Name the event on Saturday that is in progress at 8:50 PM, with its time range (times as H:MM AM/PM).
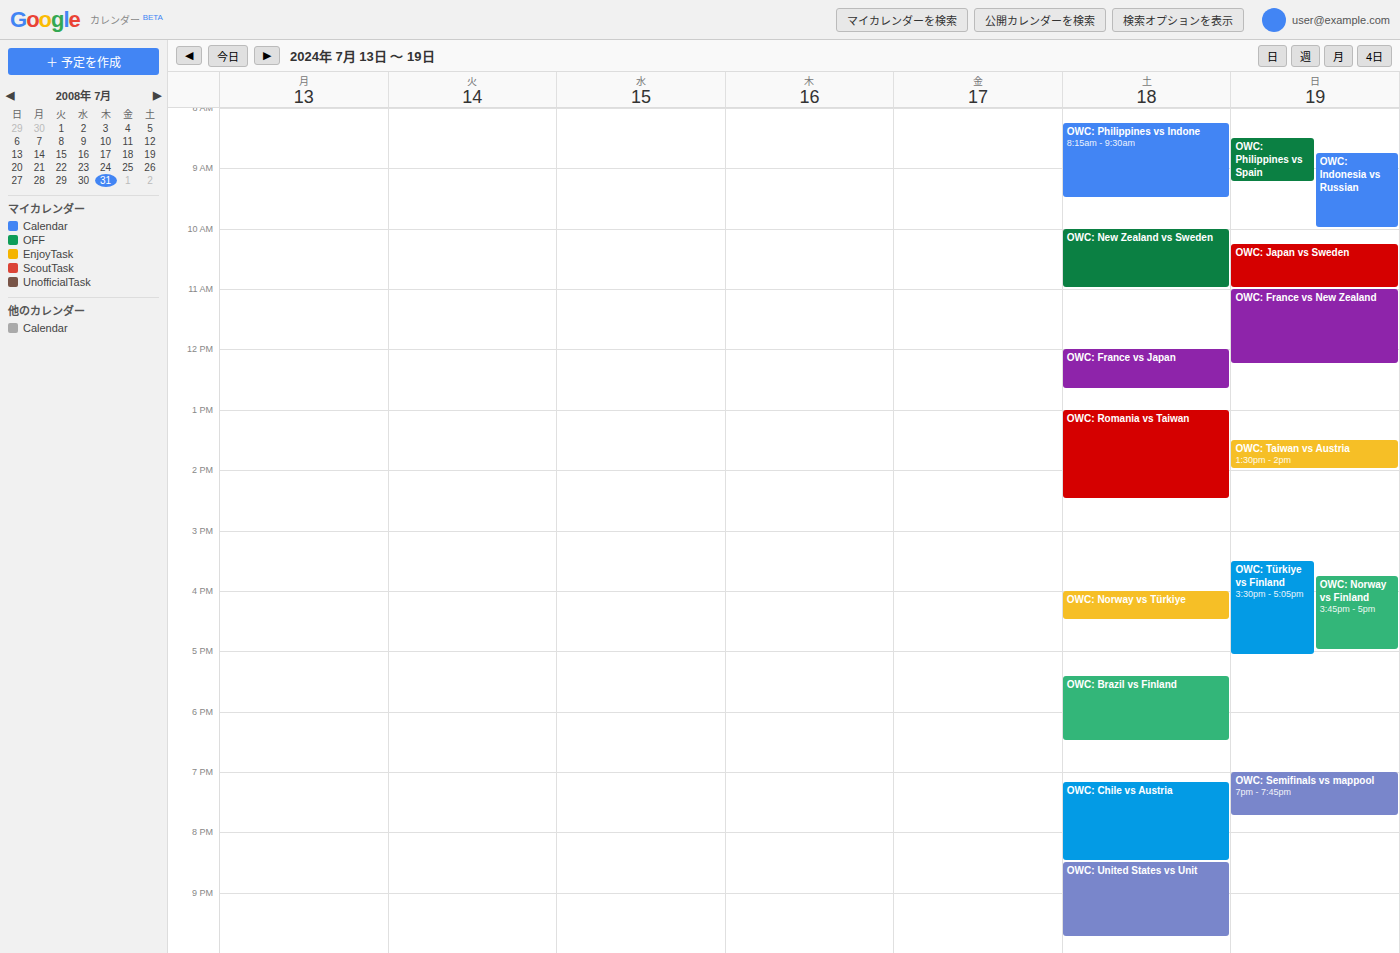
"OWC: United States vs Unit", 8:30 PM to 9:45 PM